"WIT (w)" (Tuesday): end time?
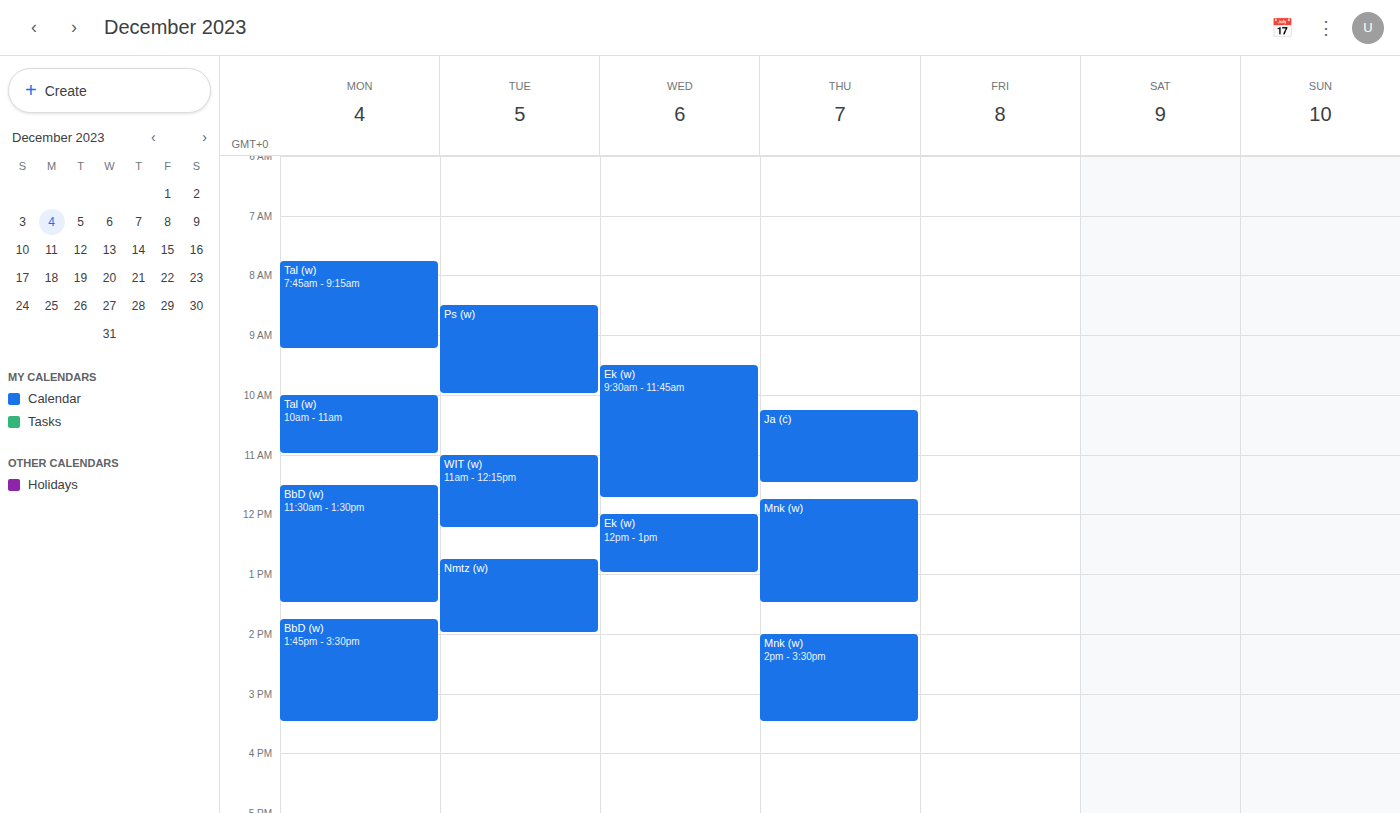
12:15